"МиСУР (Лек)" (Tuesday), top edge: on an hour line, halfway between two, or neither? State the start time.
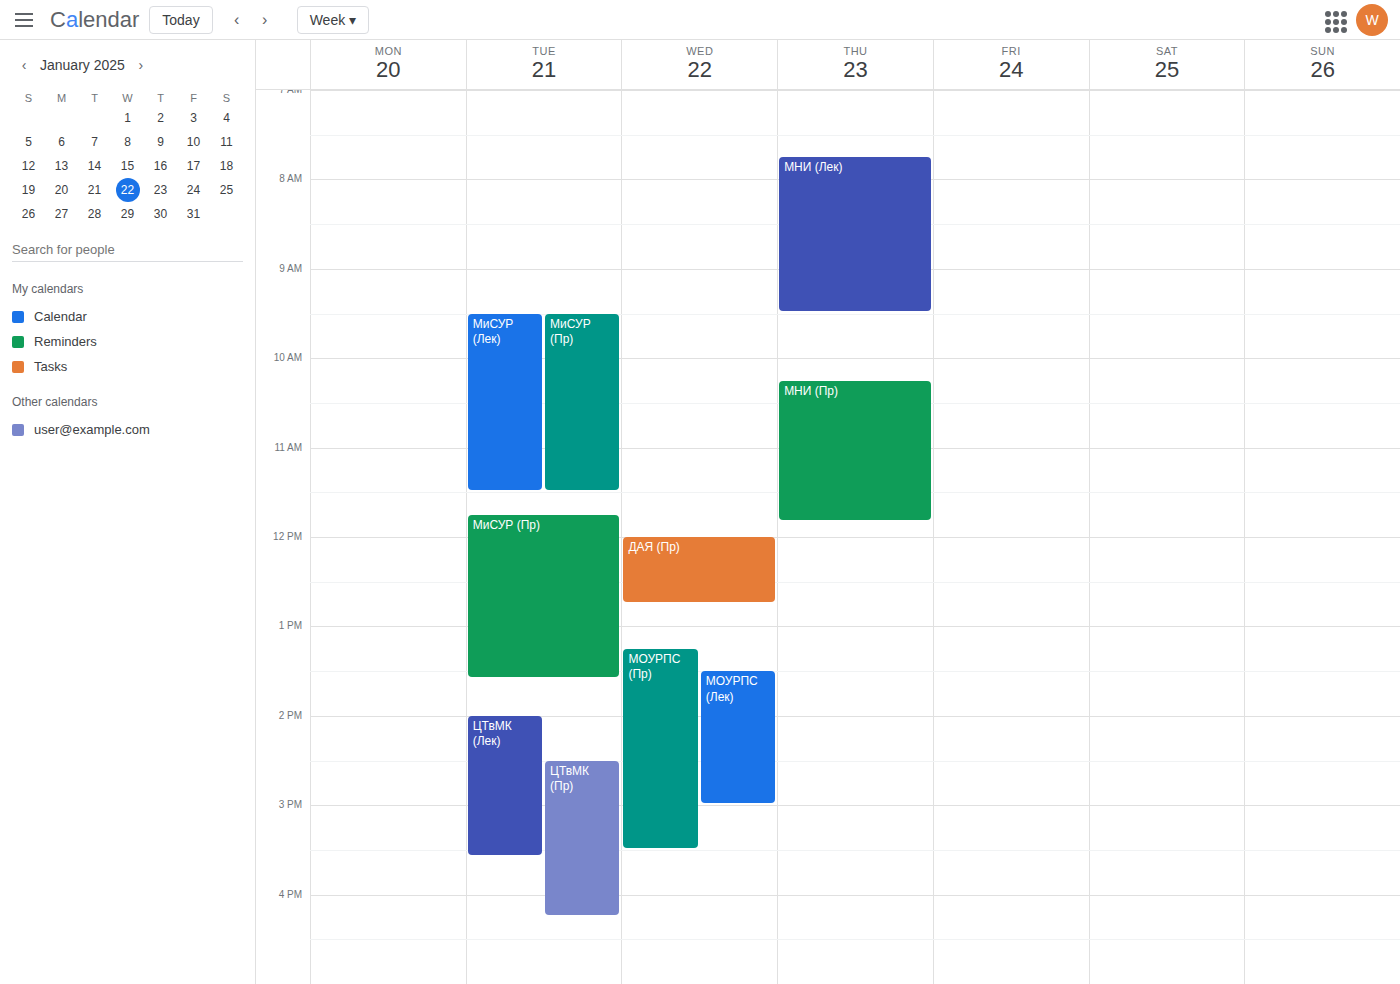
9:30 AM -- halfway between the 9 AM and 10 AM lines.